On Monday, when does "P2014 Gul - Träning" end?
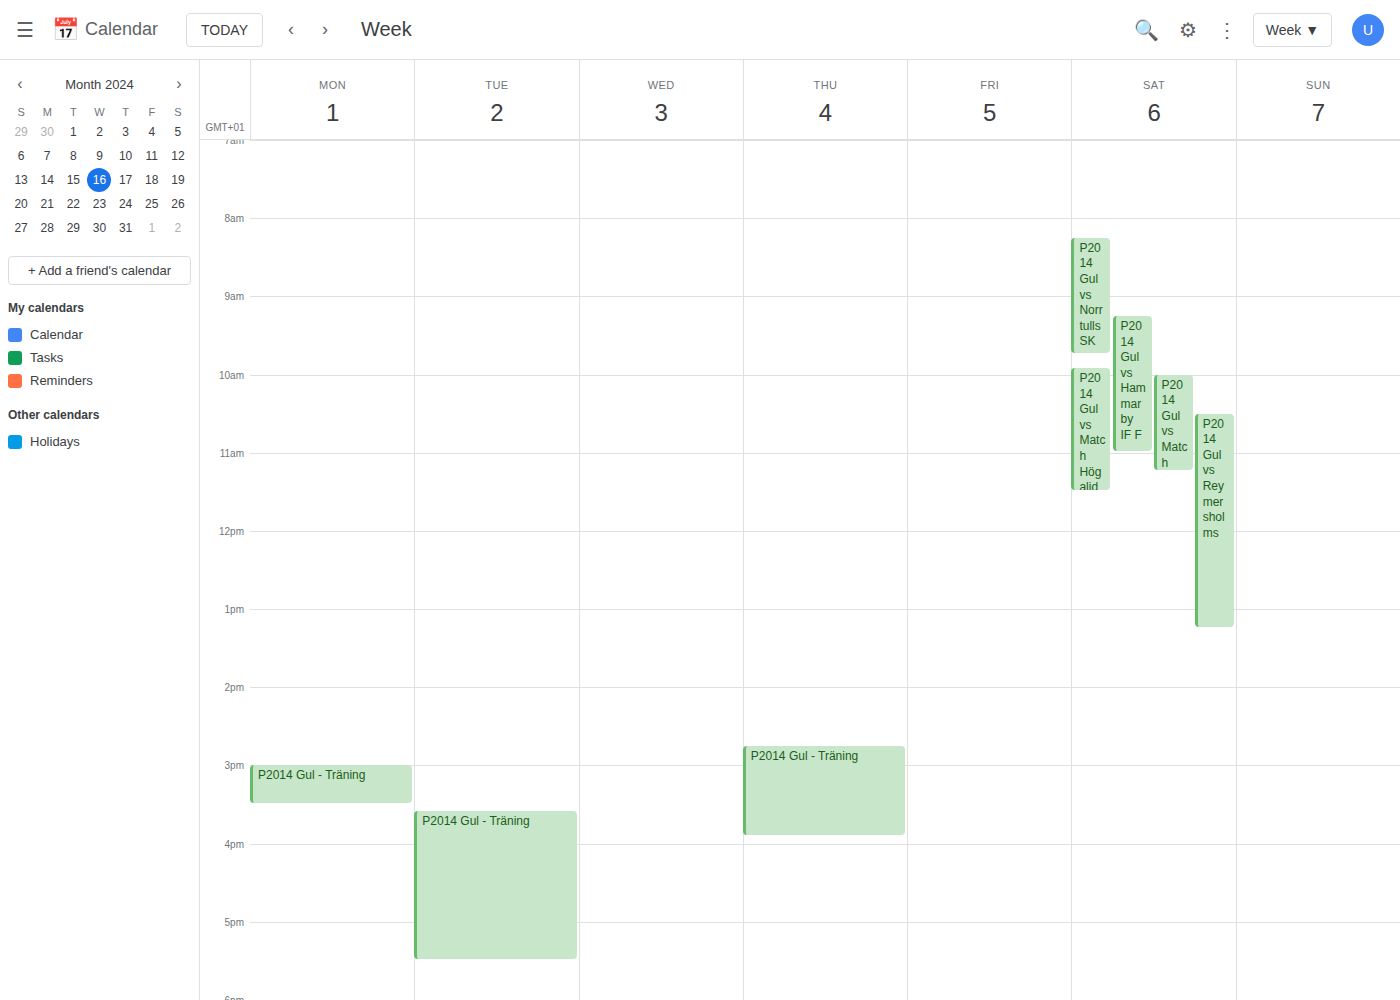
3:30 PM